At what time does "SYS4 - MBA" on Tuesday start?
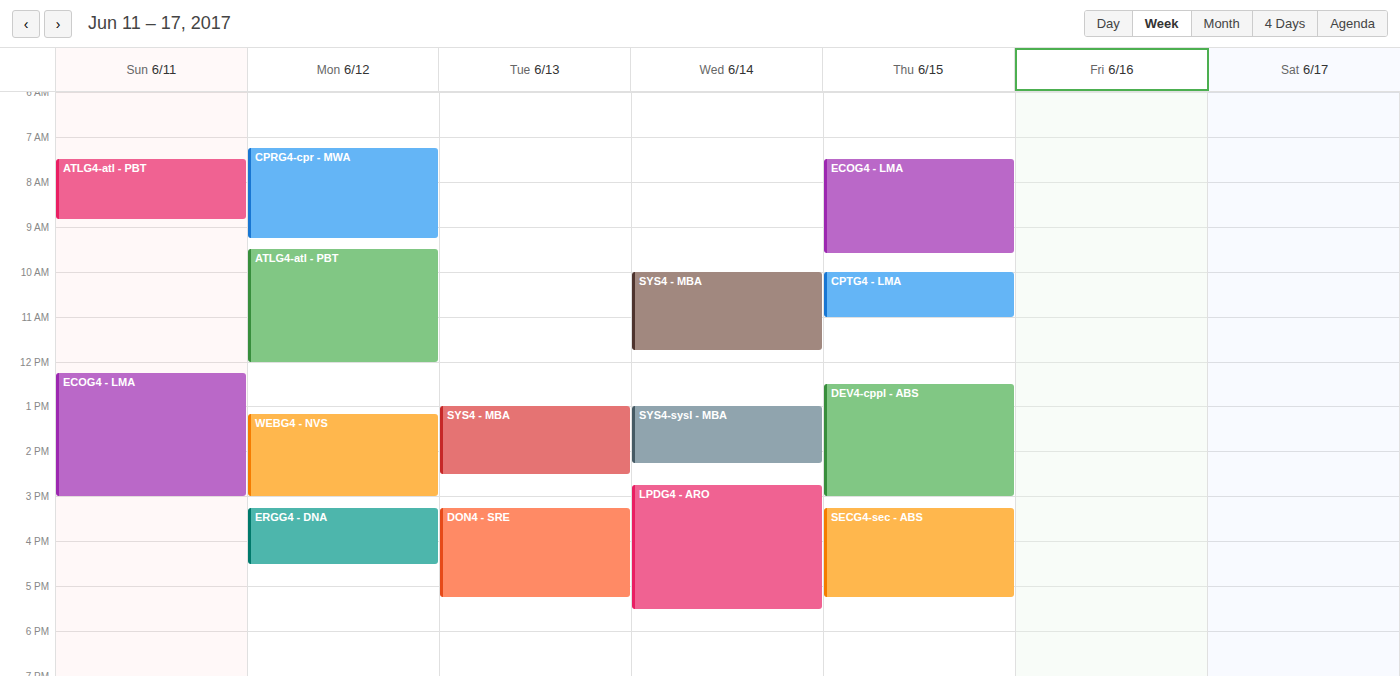
1:00 PM